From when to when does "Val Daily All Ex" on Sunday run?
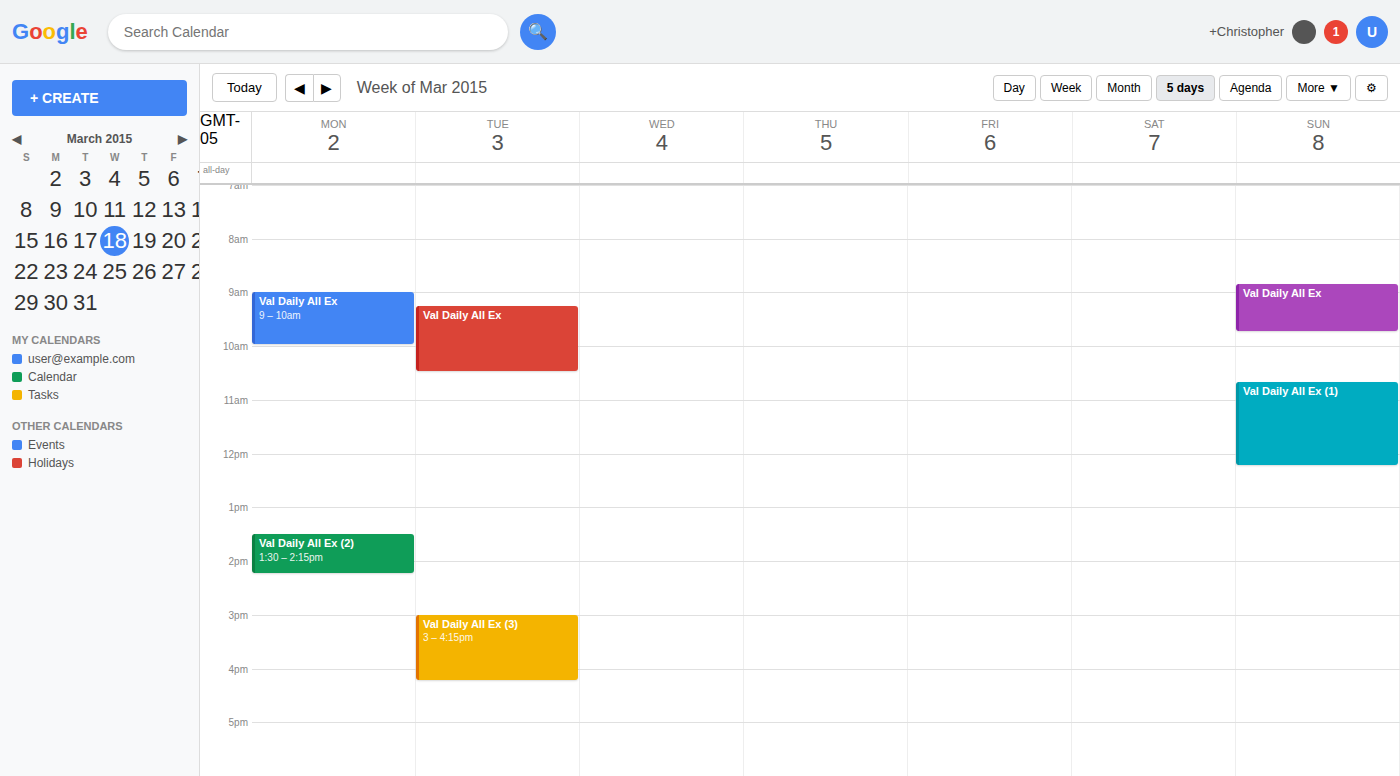
8:50 AM to 9:45 AM